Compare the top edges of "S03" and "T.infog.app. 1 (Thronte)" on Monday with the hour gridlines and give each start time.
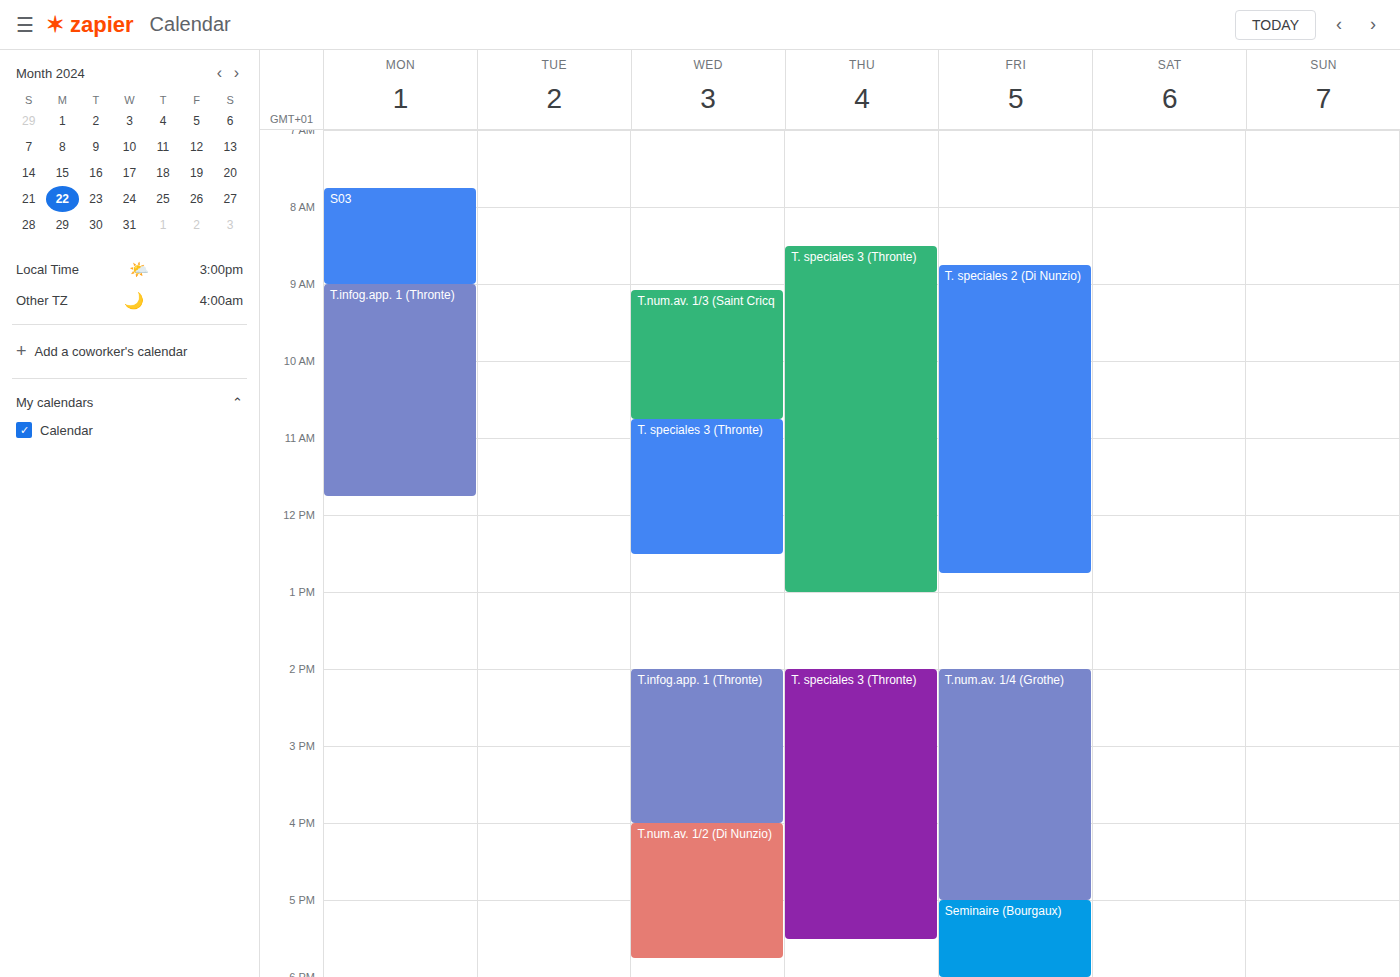
"S03": 07:45, neither: three quarters of the way from the 07:00 line to the 08:00 line. "T.infog.app. 1 (Thronte)": 09:00, exactly on the 09:00 line.